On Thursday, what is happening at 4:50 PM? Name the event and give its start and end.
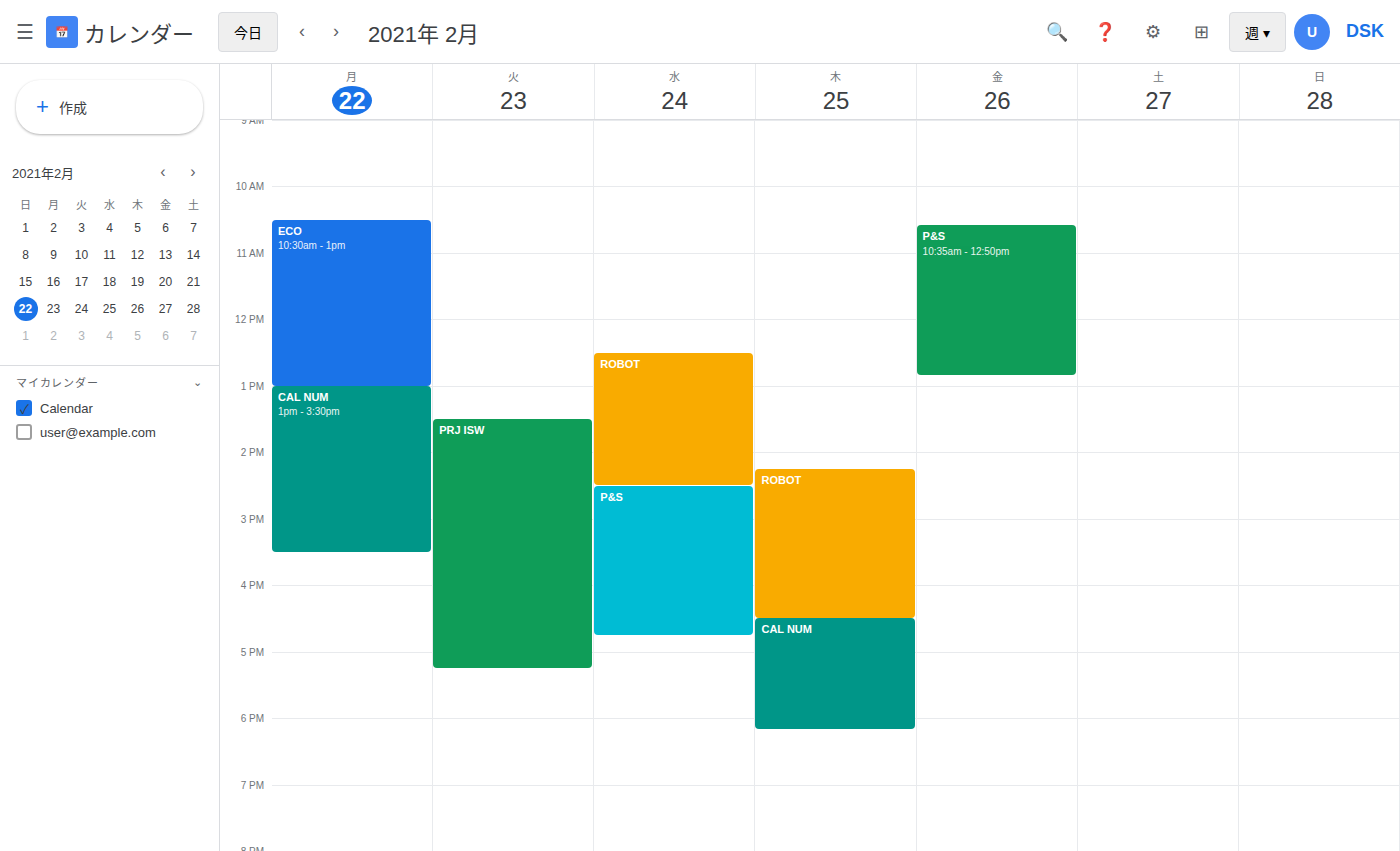
"CAL NUM", 4:30 PM to 6:10 PM